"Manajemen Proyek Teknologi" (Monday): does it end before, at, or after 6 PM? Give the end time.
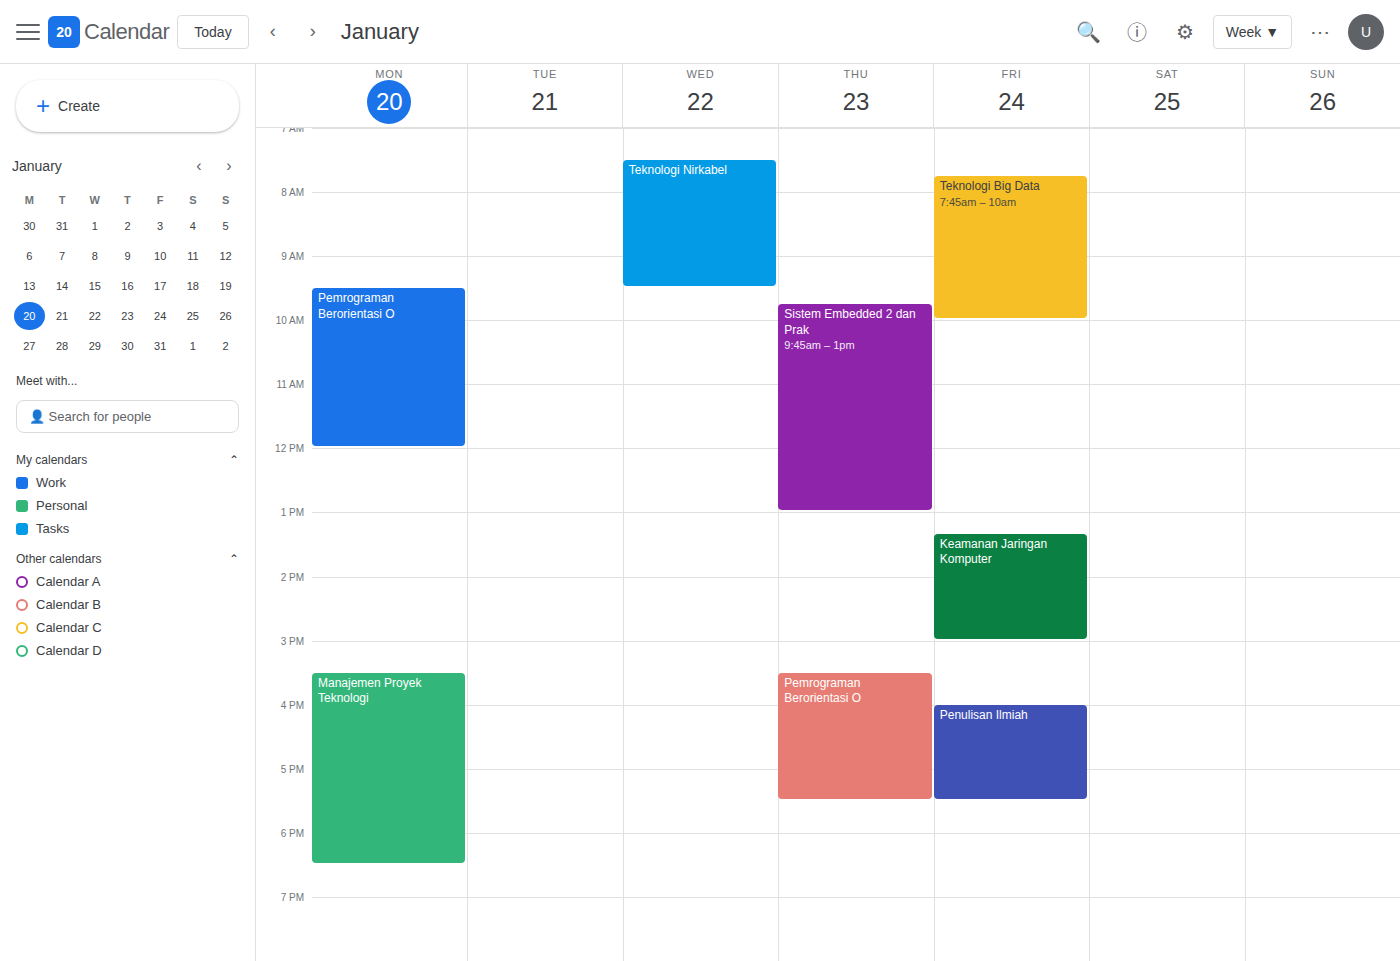
6:30 PM -- after 6 PM, 30 minutes below the 6 PM line.